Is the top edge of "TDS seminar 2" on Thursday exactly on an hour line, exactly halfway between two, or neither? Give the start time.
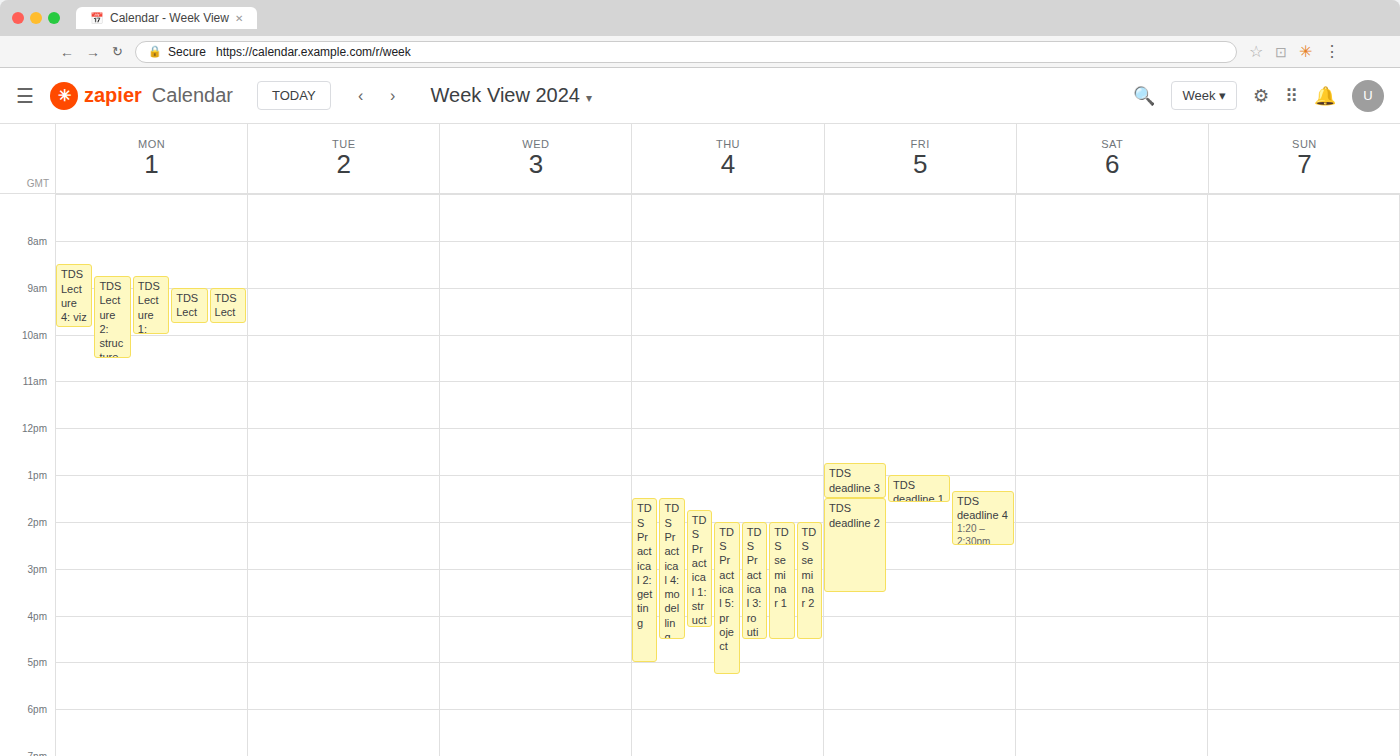
2:00 PM -- exactly on the 2 PM line.